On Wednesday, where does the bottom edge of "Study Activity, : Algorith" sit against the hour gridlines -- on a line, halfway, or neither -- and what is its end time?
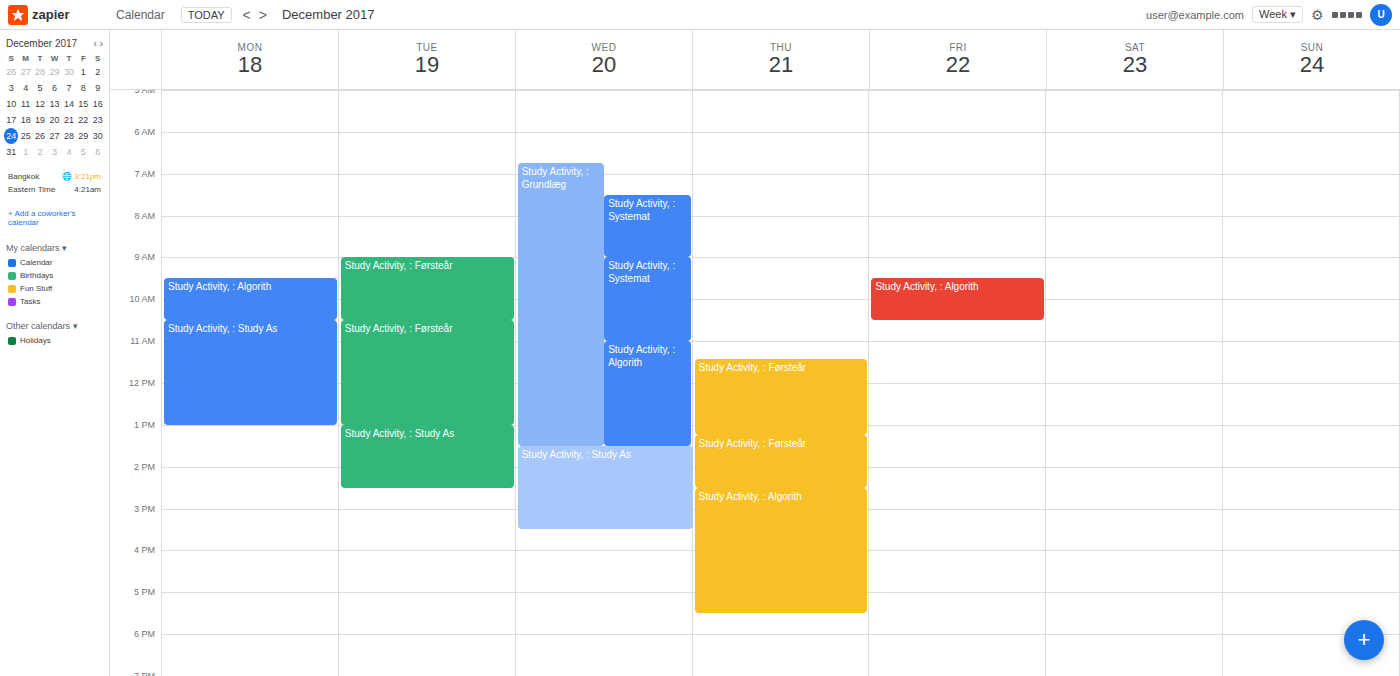
1:30 PM -- halfway between the 1 PM and 2 PM lines.